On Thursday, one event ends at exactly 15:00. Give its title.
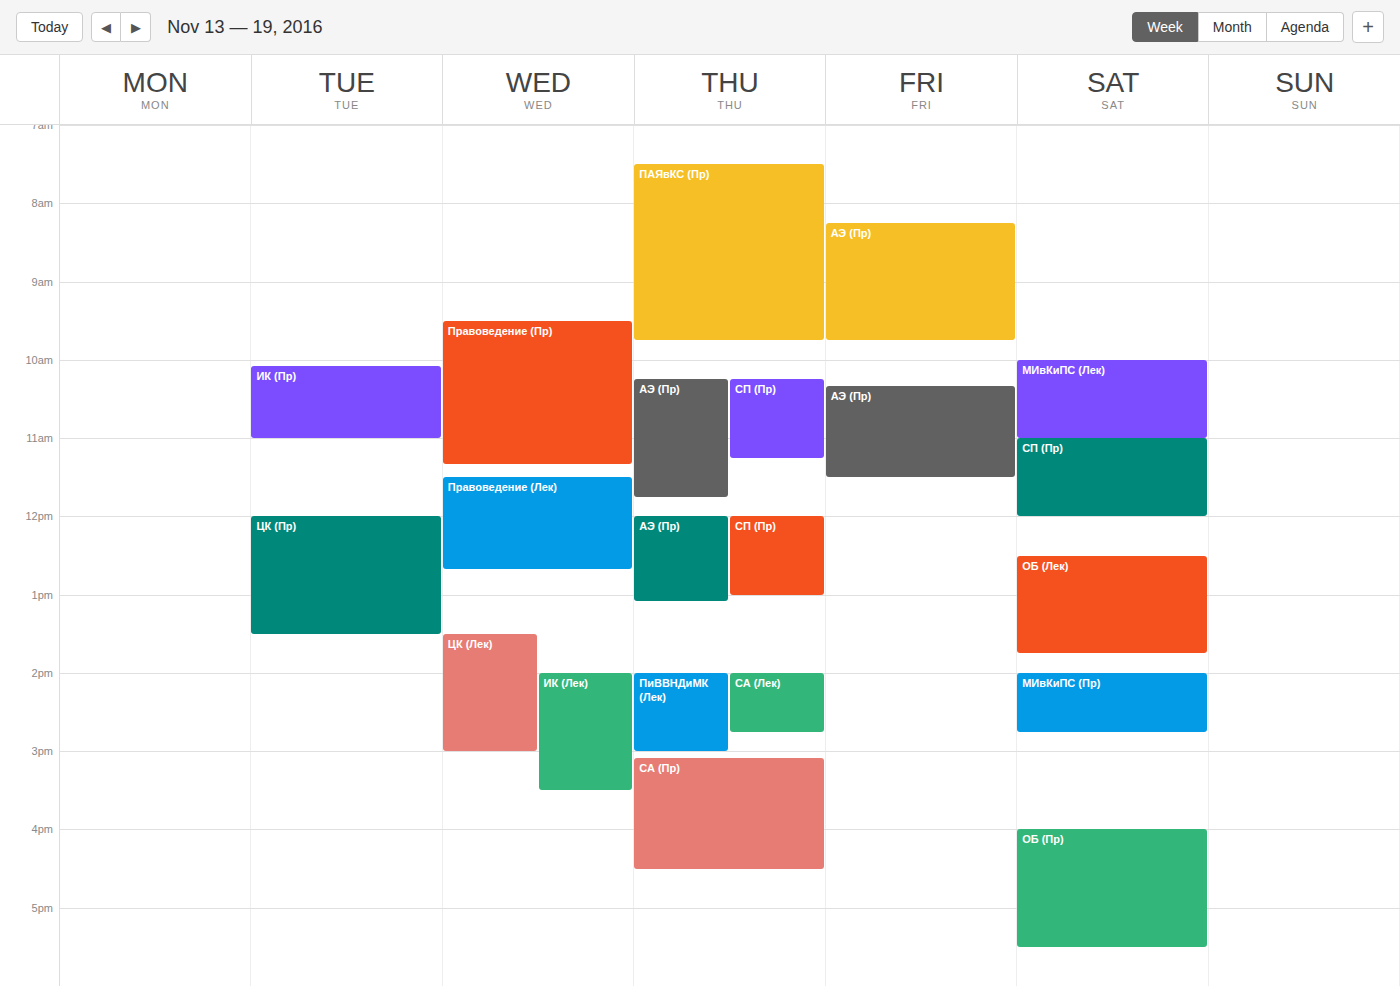
"ПиВВНДиМК (Лек)"